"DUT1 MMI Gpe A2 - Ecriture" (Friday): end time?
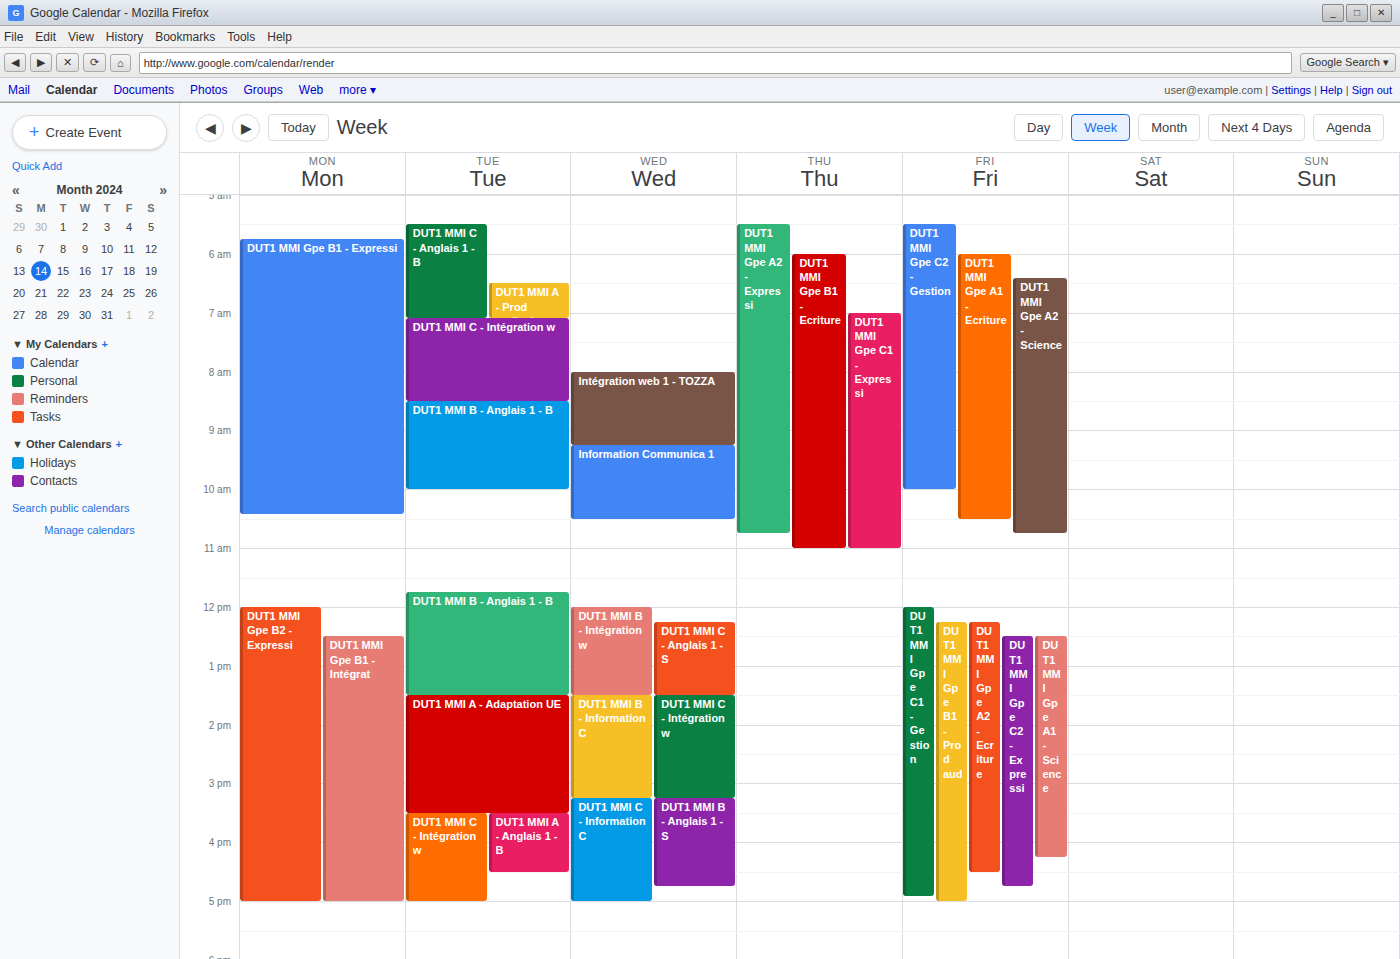
4:30 PM